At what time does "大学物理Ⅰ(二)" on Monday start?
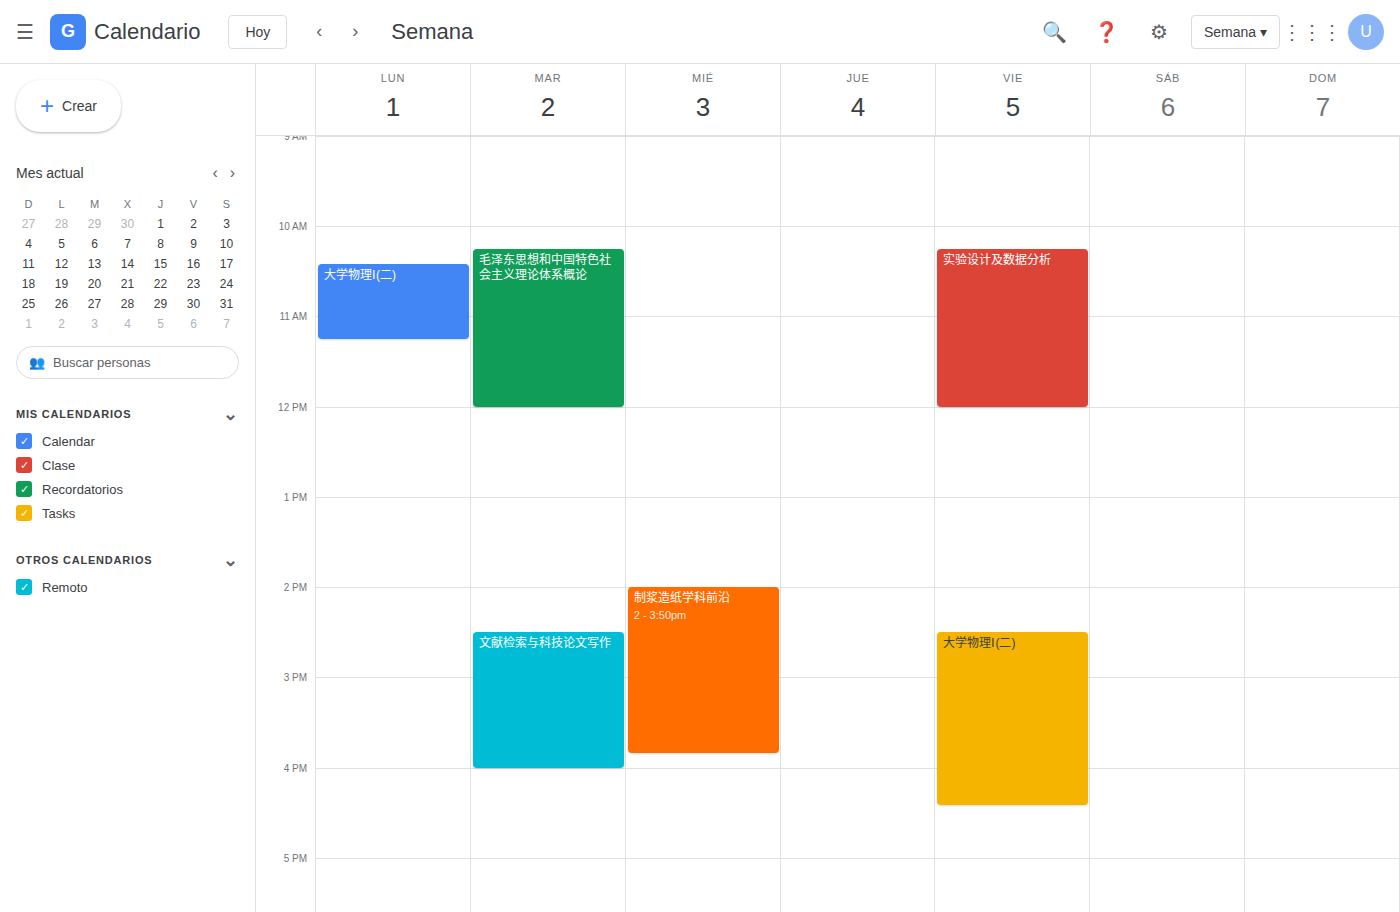
10:25 AM